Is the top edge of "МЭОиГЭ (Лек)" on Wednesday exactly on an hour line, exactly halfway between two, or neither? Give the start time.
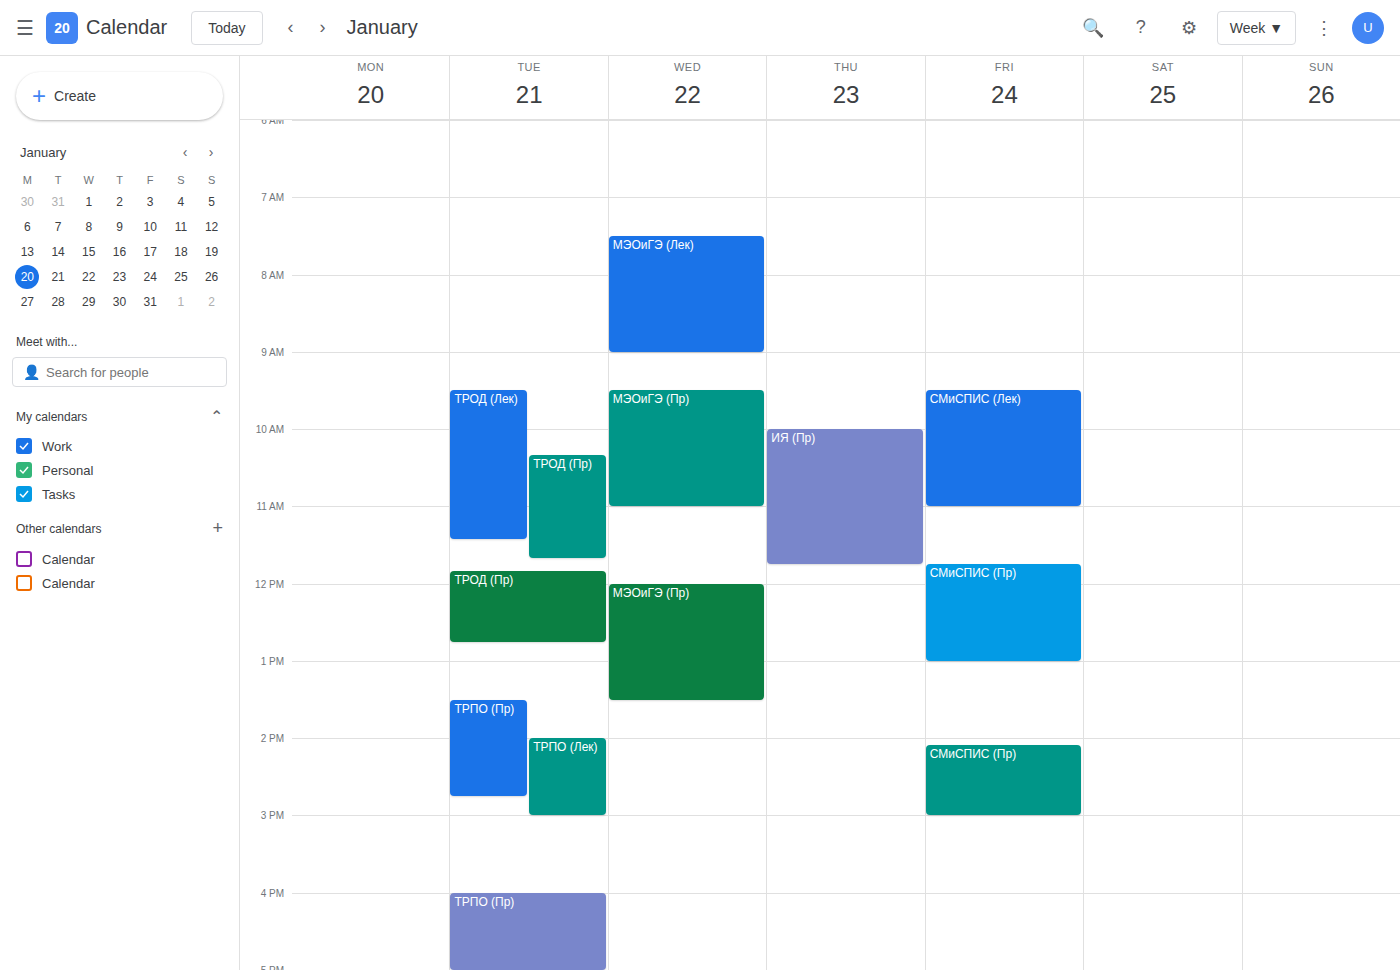
7:30 AM -- halfway between the 7 AM and 8 AM lines.